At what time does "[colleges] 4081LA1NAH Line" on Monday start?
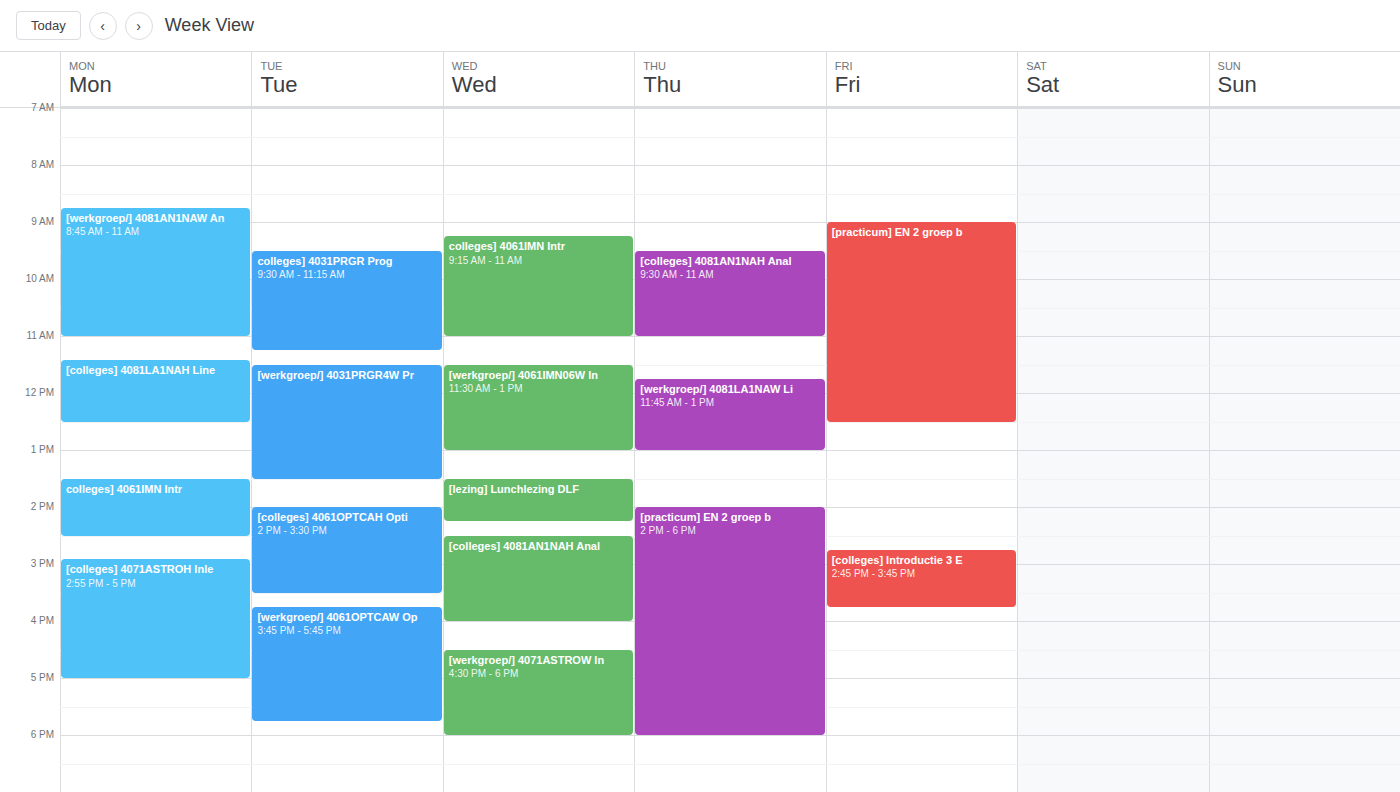
11:25 AM